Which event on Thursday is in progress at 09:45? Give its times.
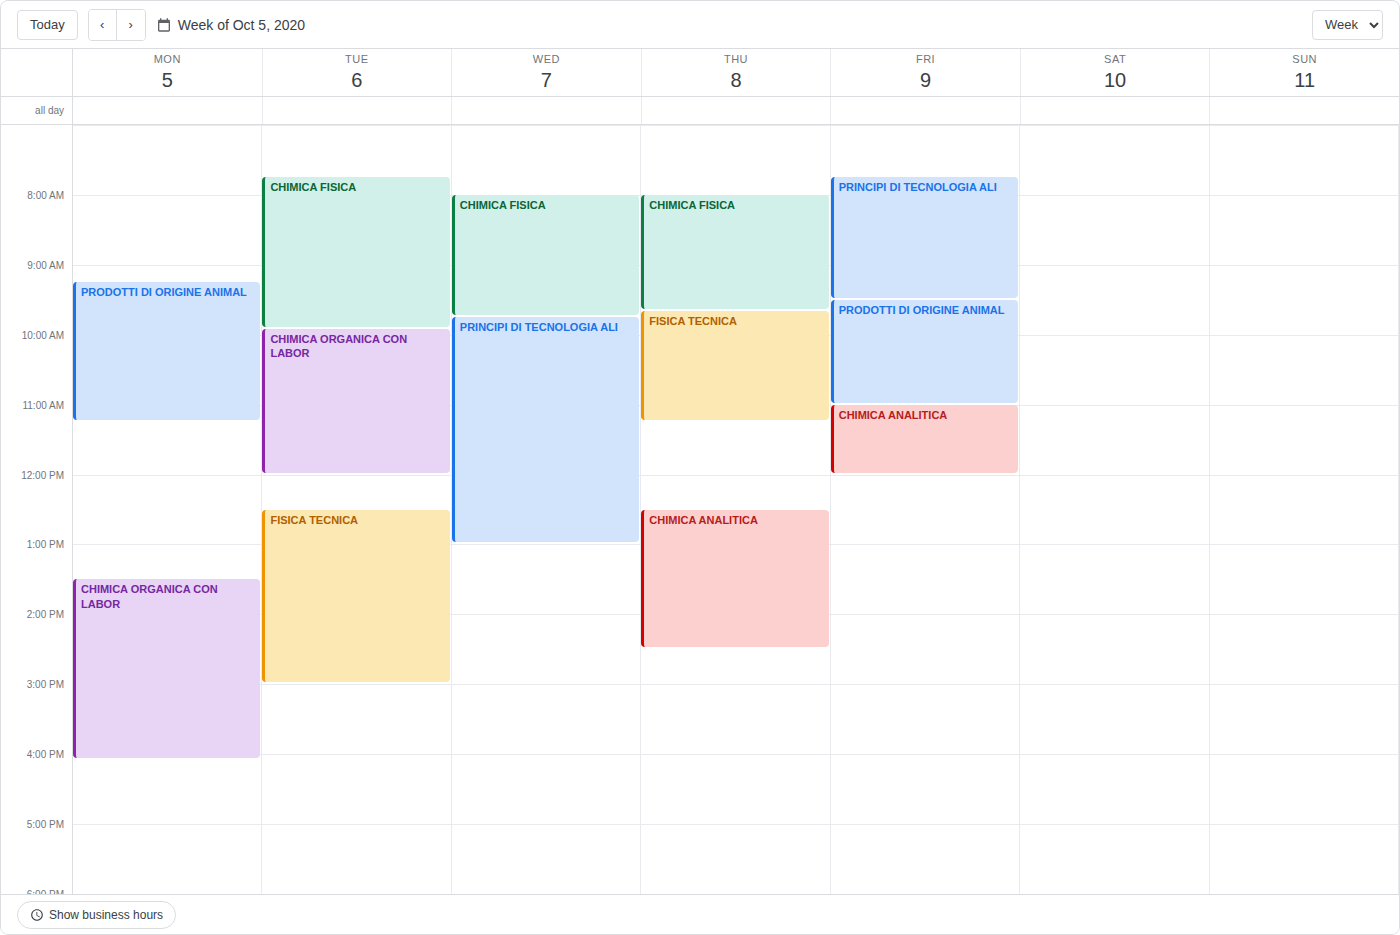
"FISICA TECNICA", 09:40 to 11:15